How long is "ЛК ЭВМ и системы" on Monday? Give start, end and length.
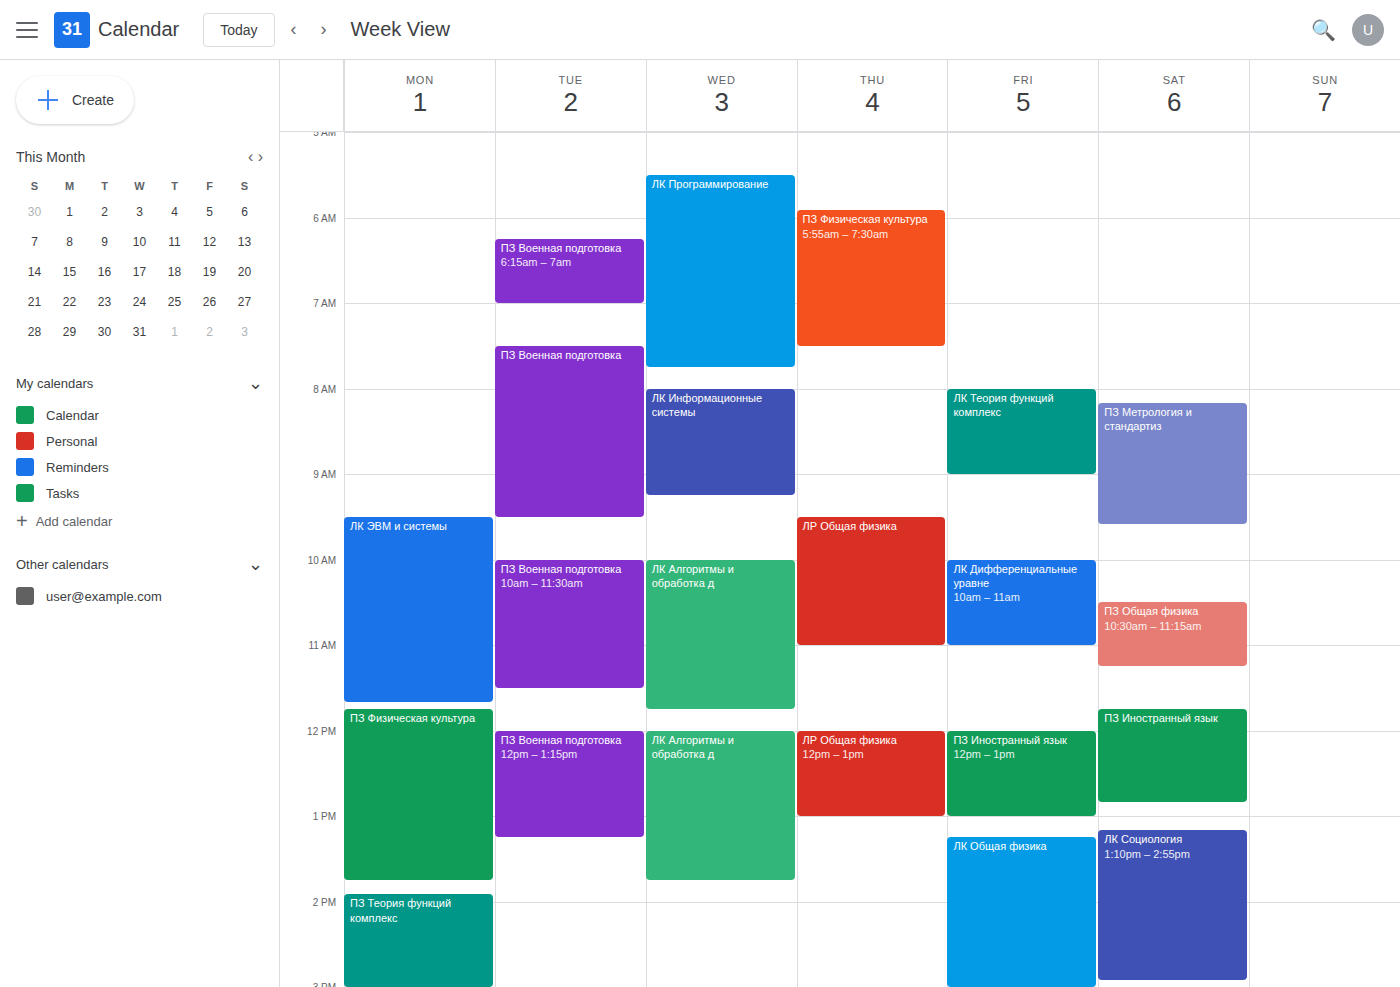
9:30 AM to 11:40 AM, 2 hours 10 minutes